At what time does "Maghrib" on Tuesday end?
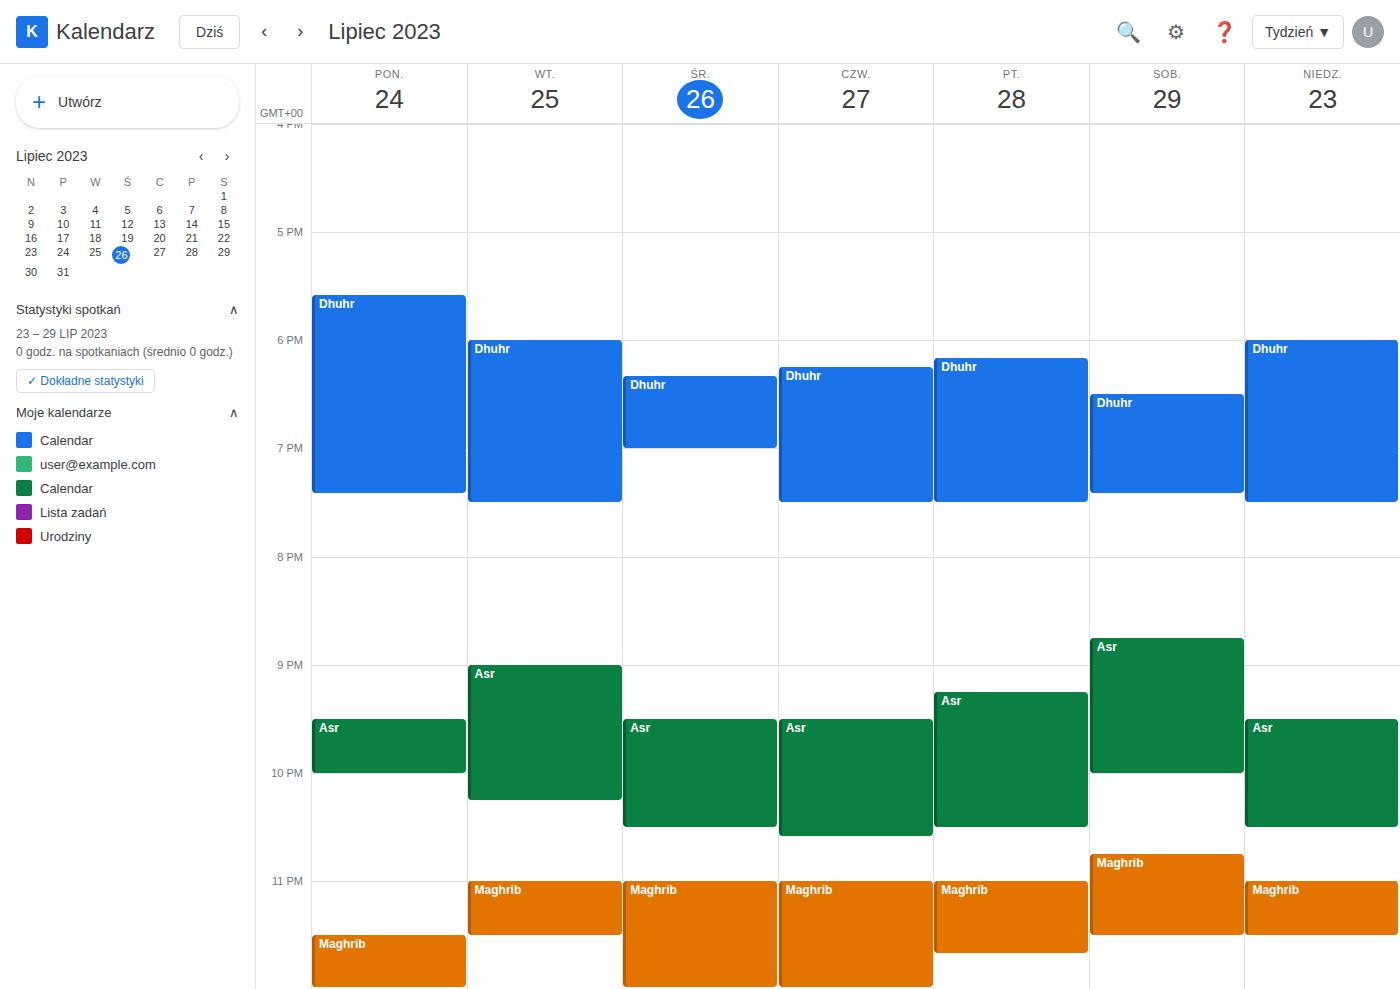
11:30 PM